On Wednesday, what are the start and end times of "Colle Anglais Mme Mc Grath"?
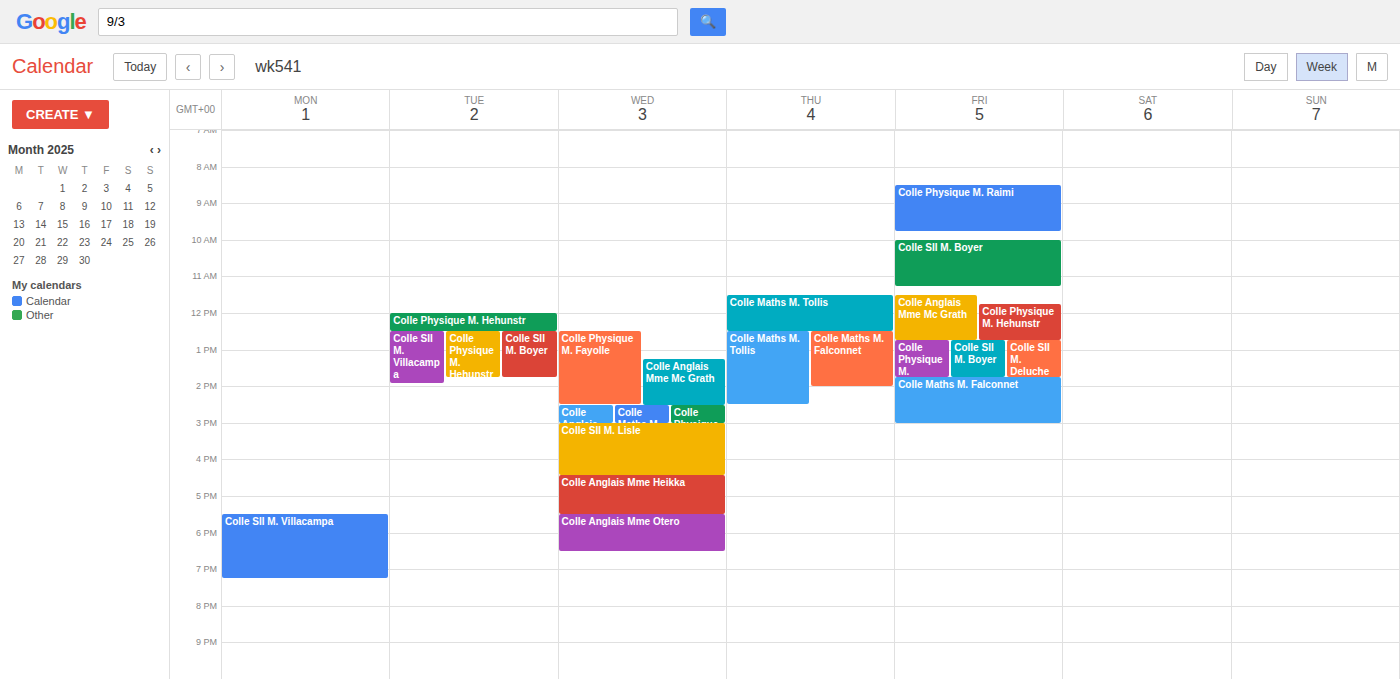
1:15 PM to 2:30 PM